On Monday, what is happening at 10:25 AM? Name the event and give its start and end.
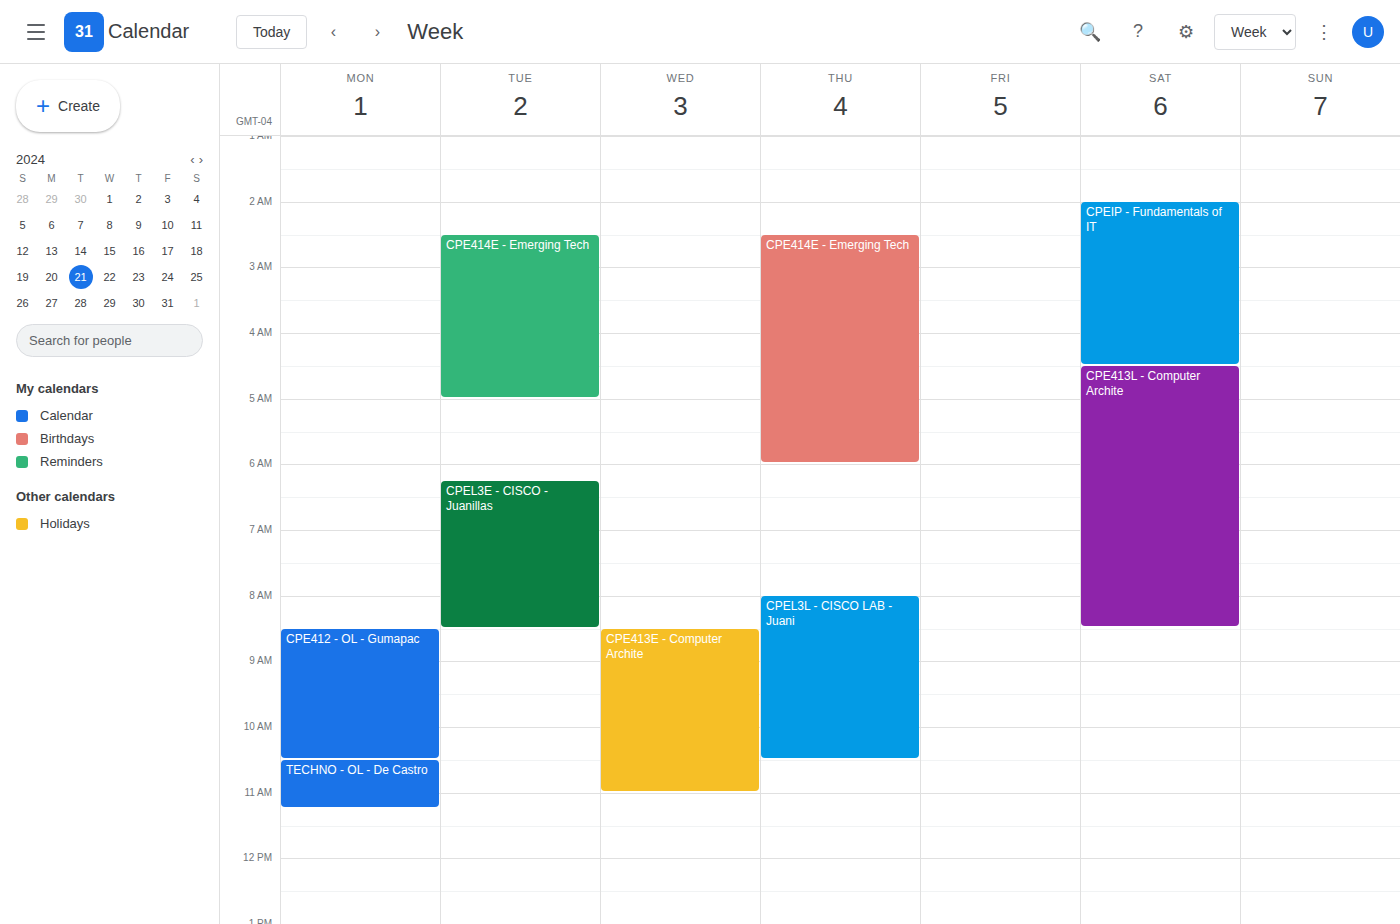
"CPE412 - OL - Gumapac", 8:30 AM to 10:30 AM